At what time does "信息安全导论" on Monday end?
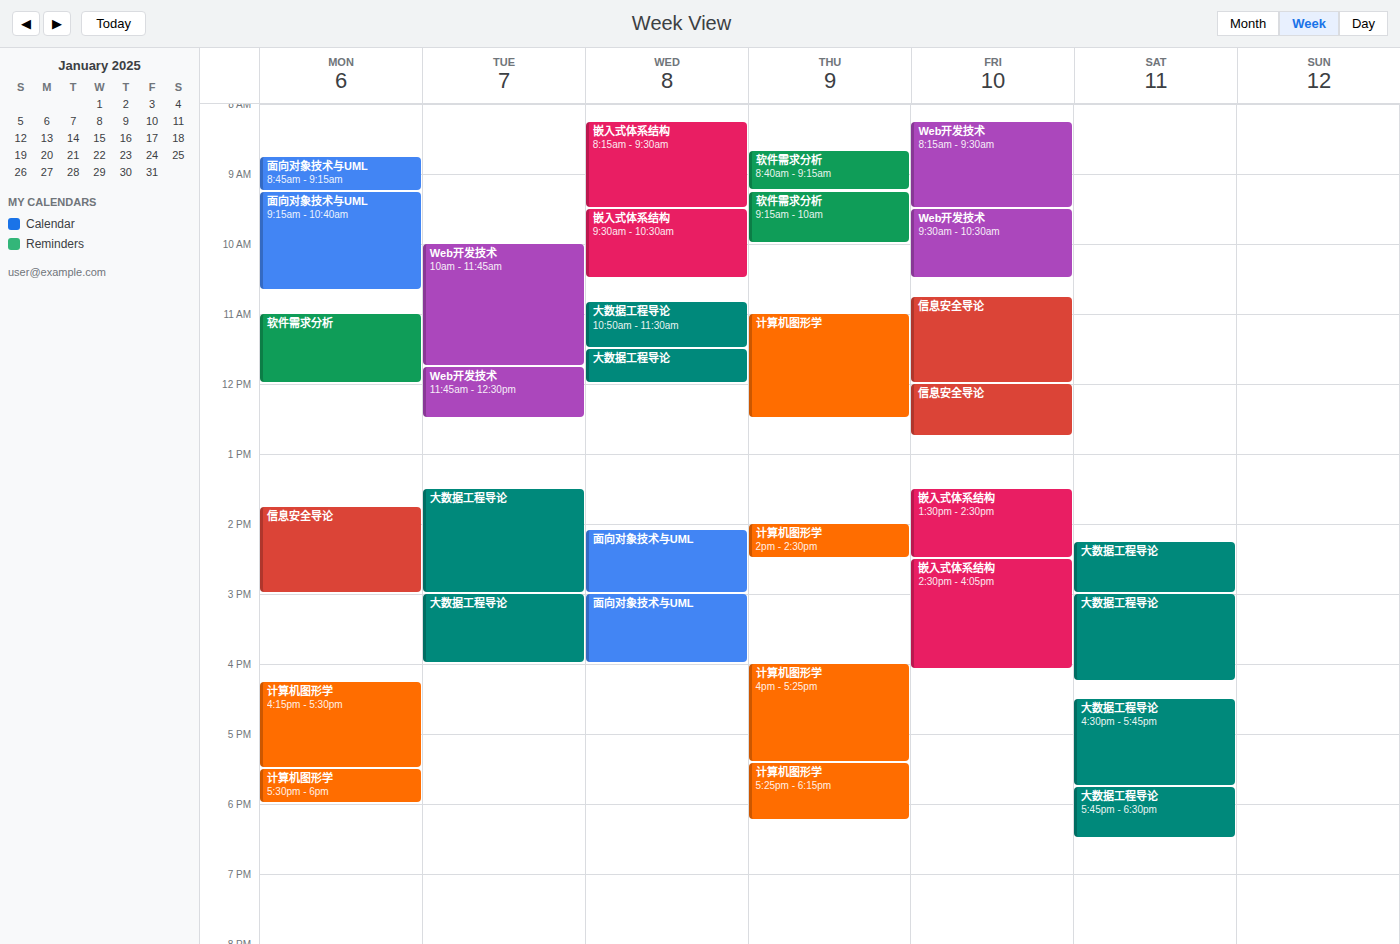
3:00 PM